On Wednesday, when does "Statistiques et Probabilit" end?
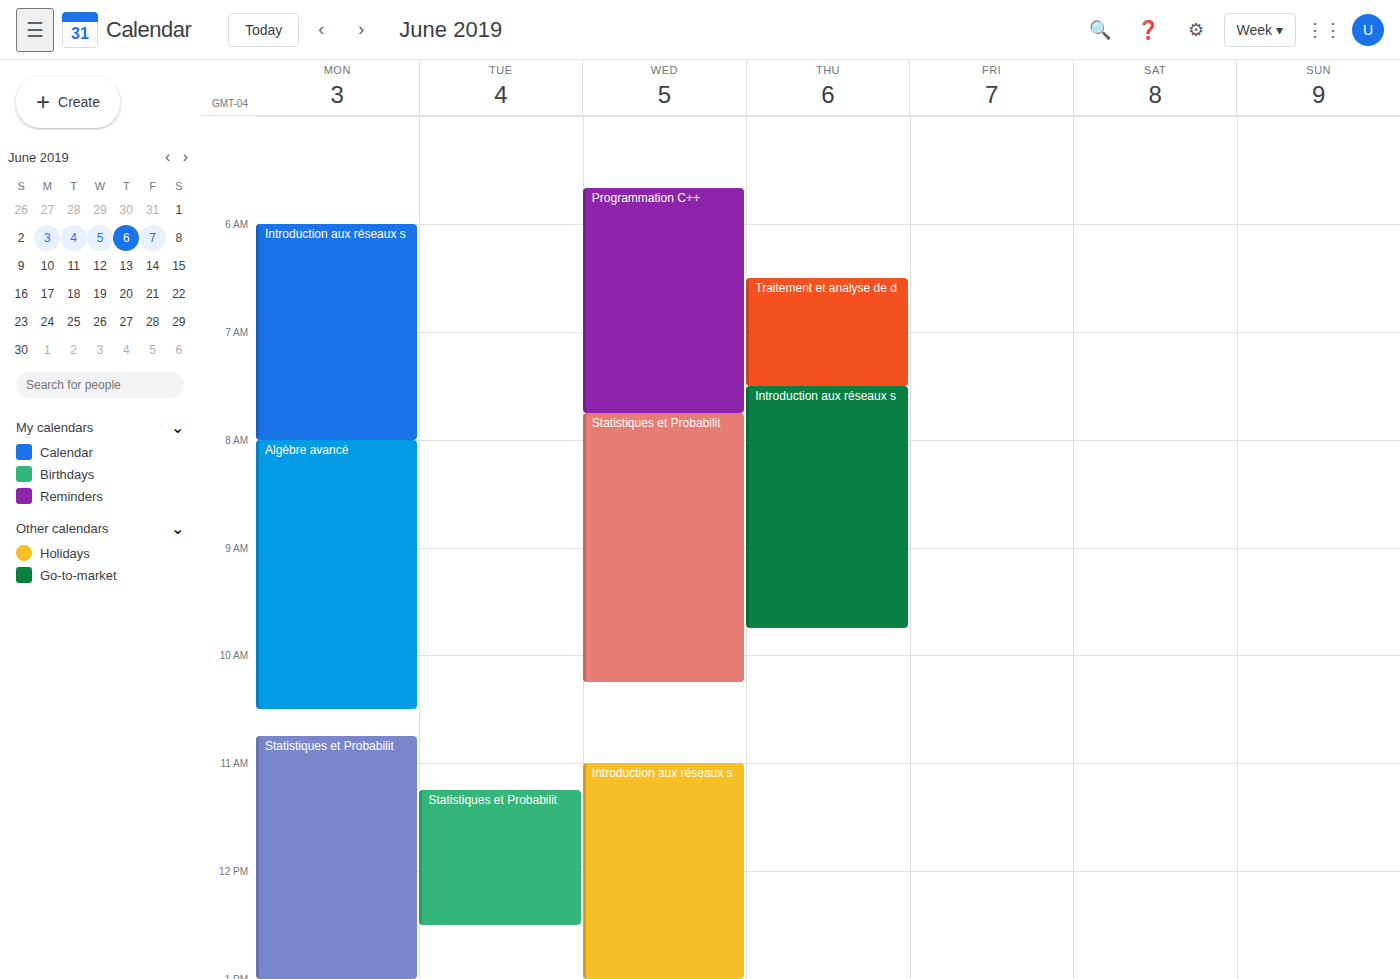
10:15 AM